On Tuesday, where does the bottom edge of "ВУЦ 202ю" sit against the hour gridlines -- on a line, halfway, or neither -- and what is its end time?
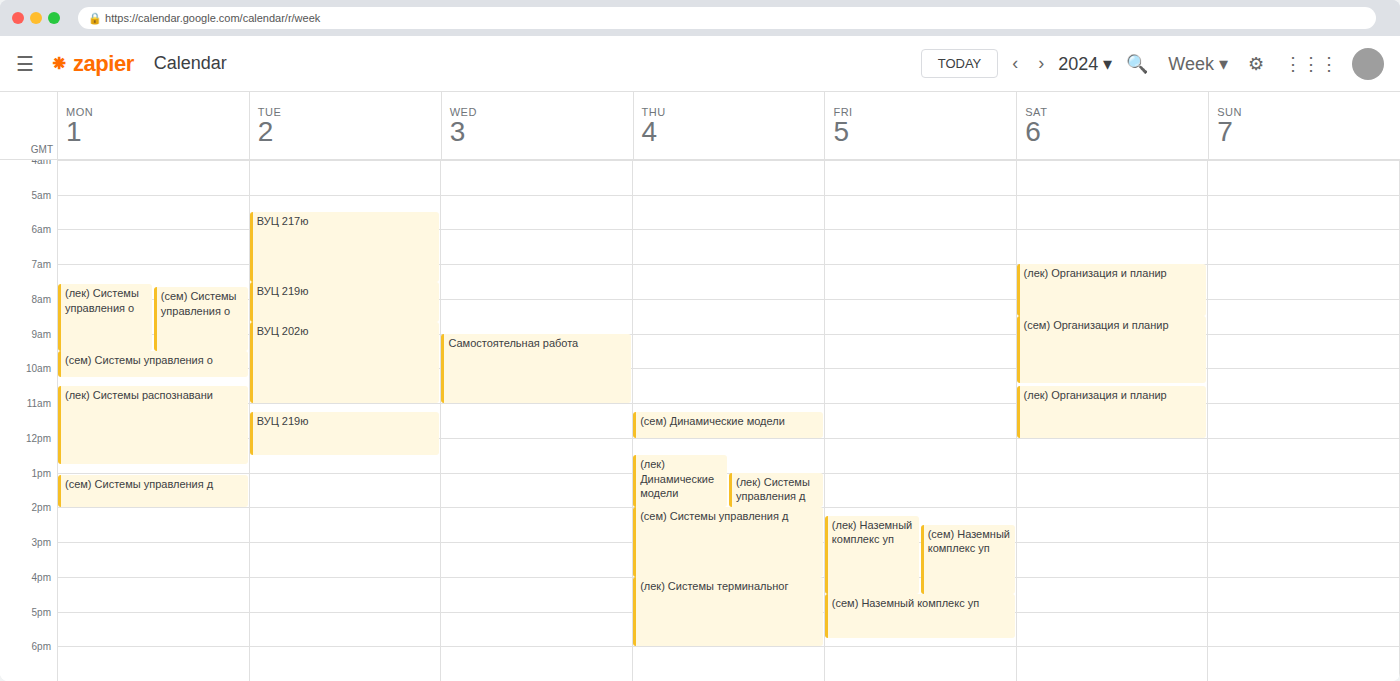
11:00 AM -- exactly on the 11 AM line.